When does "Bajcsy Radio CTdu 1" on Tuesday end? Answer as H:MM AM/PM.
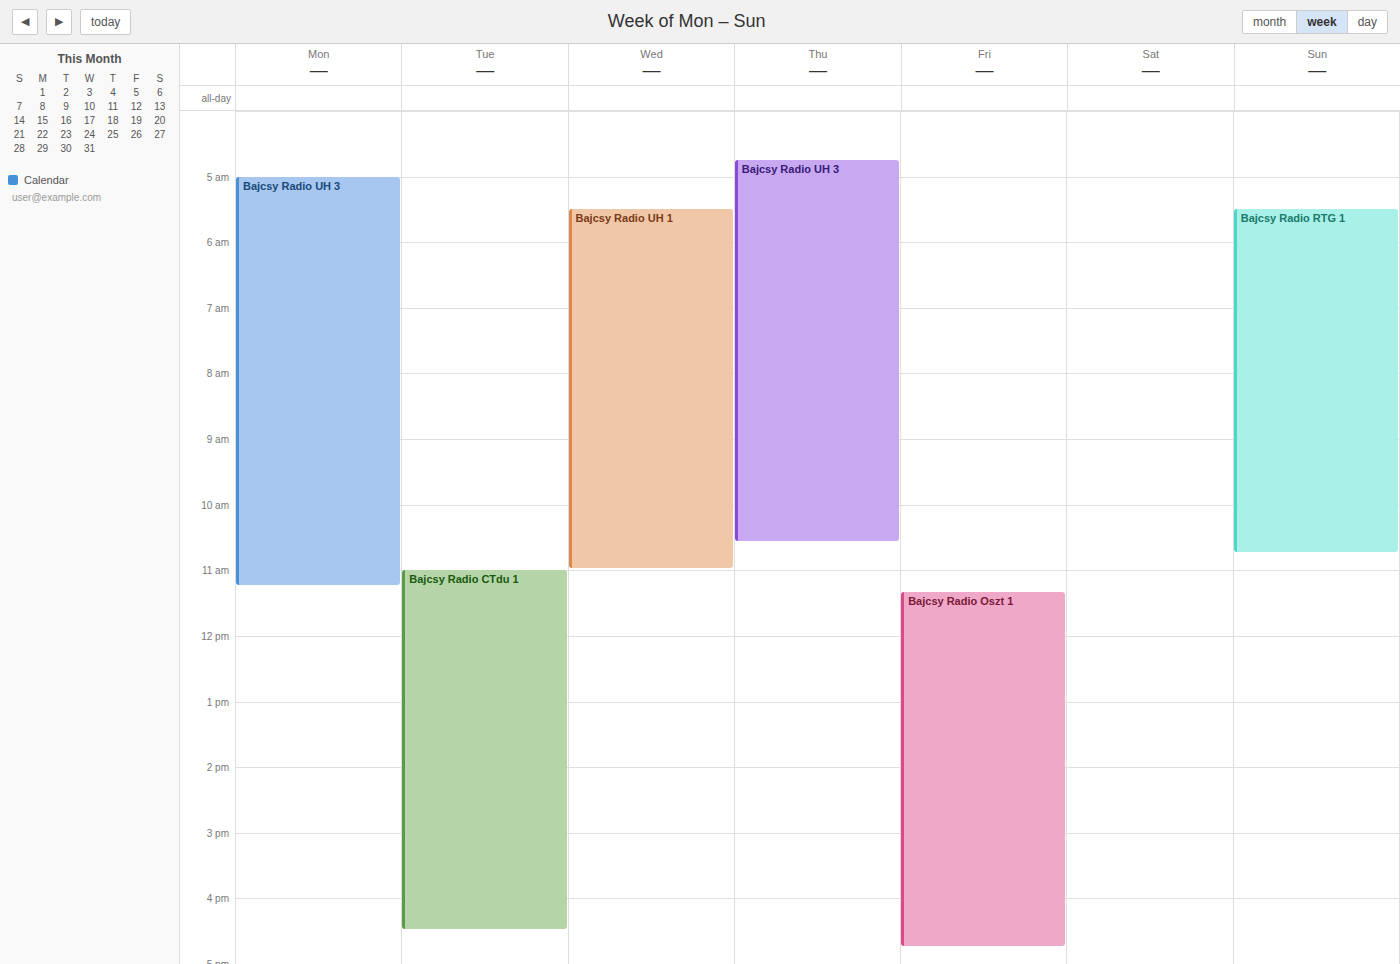
4:30 PM